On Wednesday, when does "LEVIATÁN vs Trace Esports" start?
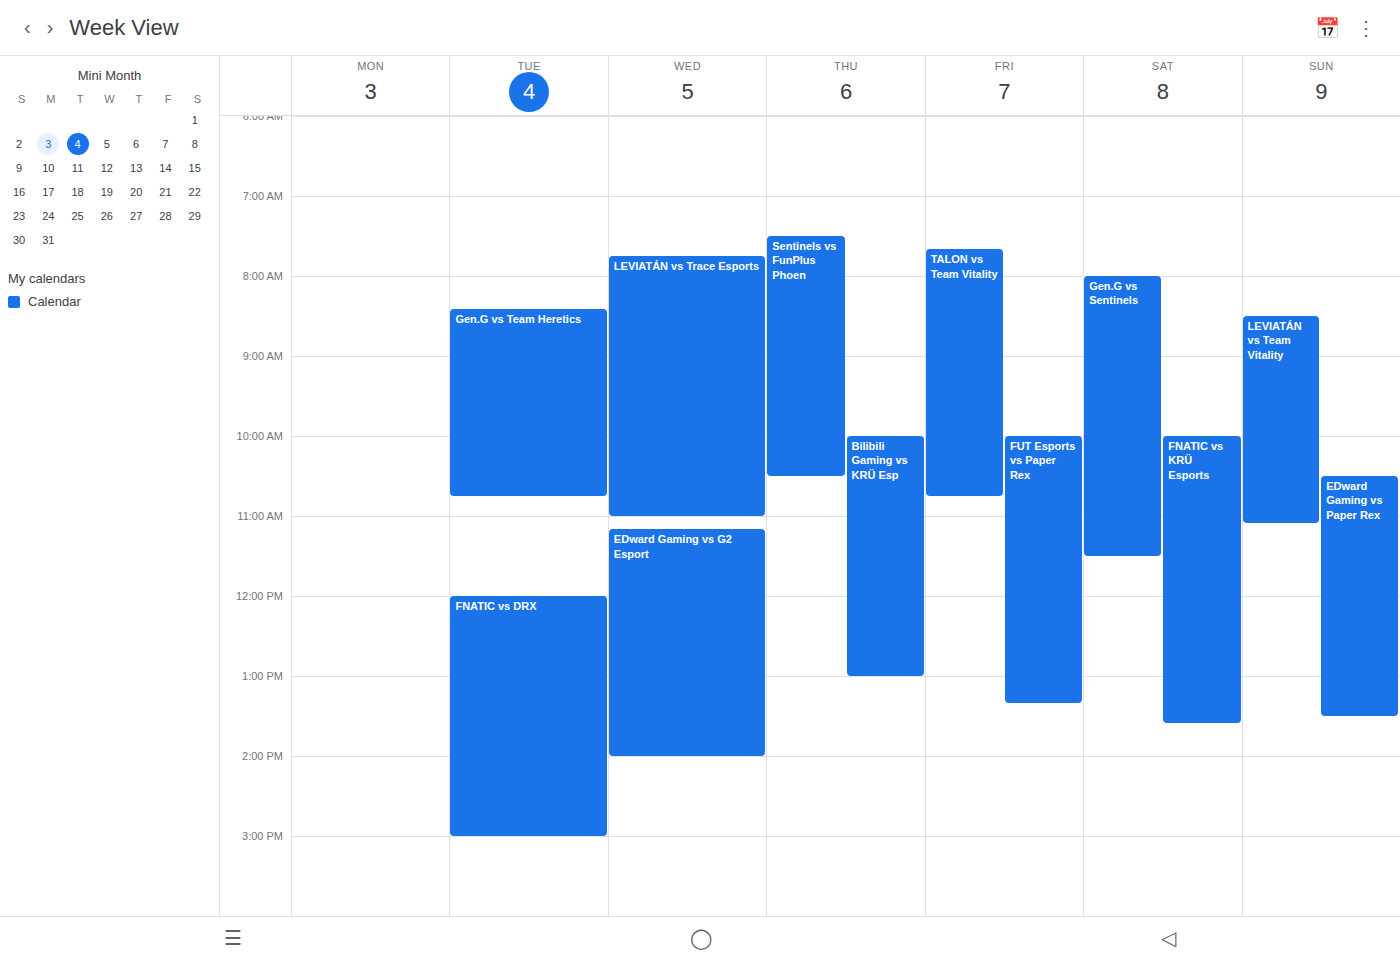
7:45 AM